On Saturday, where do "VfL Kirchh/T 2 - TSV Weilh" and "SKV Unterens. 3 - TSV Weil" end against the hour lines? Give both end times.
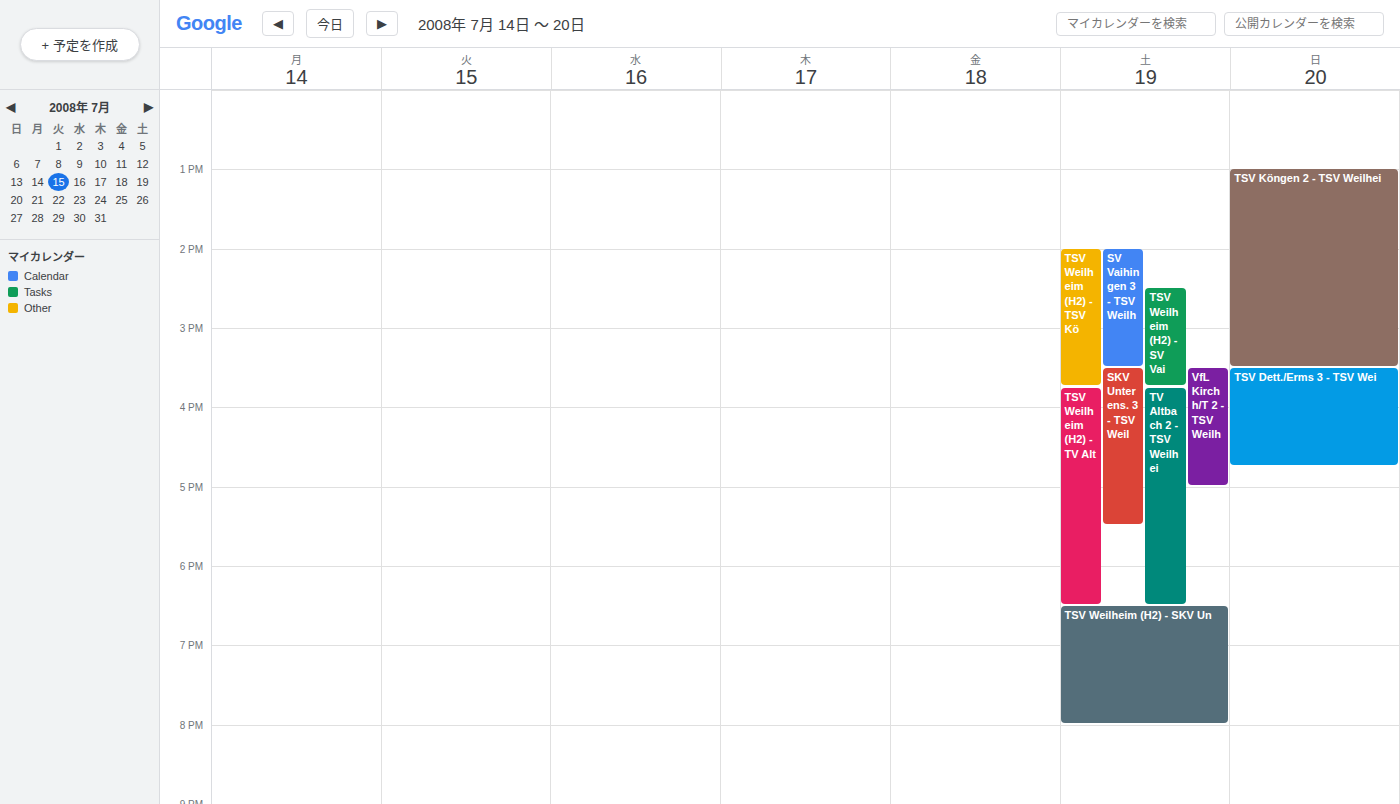
"VfL Kirchh/T 2 - TSV Weilh": 5:00 PM, exactly on the 5 PM line. "SKV Unterens. 3 - TSV Weil": 5:30 PM, halfway between the 5 PM and 6 PM lines.